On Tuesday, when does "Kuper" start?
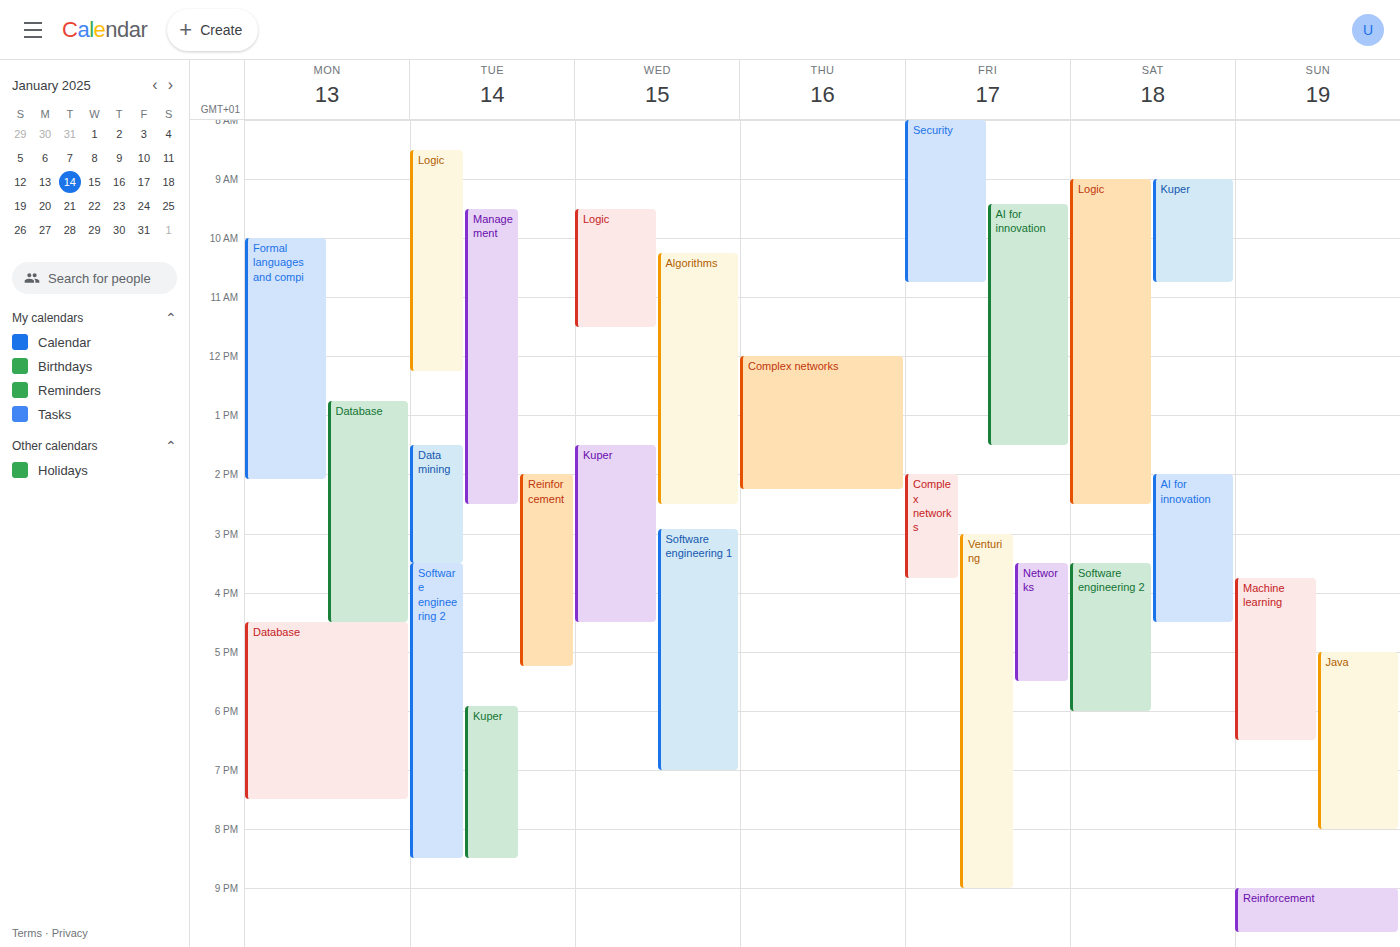
5:55 PM